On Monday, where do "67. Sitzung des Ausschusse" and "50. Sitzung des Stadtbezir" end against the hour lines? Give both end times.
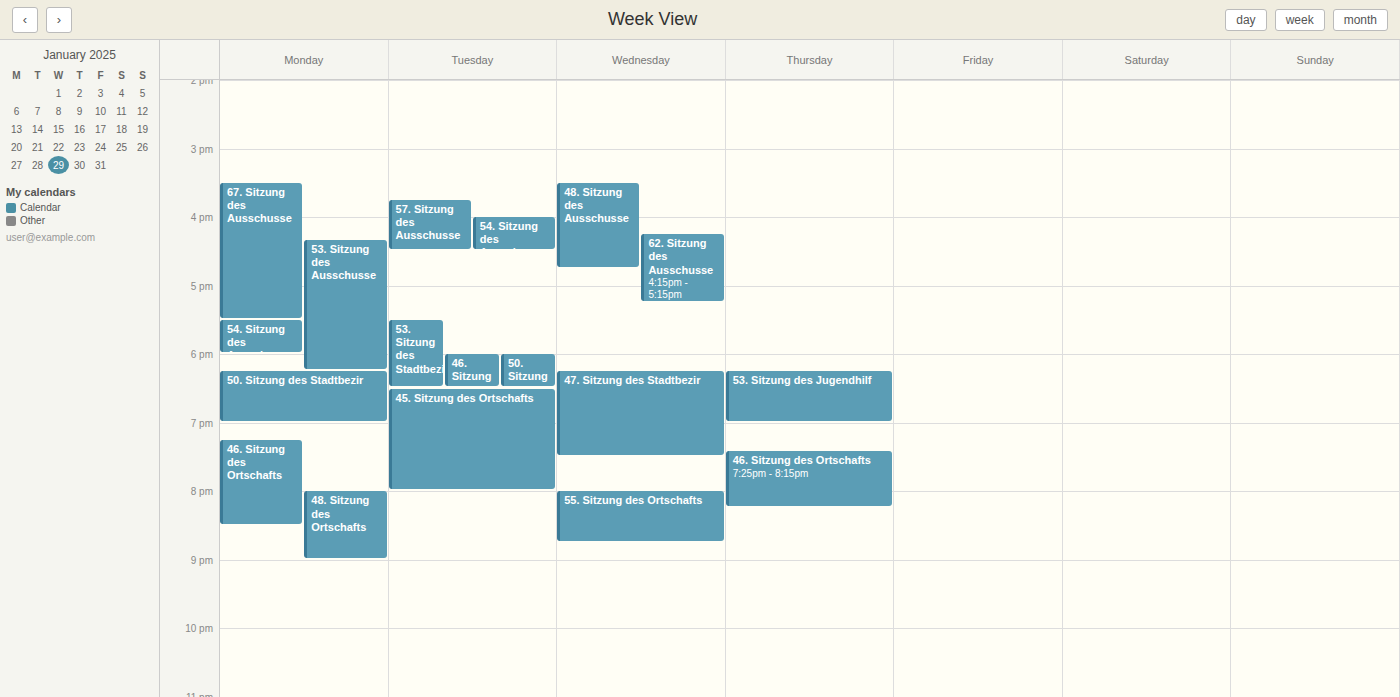
"67. Sitzung des Ausschusse": 5:30 PM, halfway between the 5 PM and 6 PM lines. "50. Sitzung des Stadtbezir": 7:00 PM, exactly on the 7 PM line.